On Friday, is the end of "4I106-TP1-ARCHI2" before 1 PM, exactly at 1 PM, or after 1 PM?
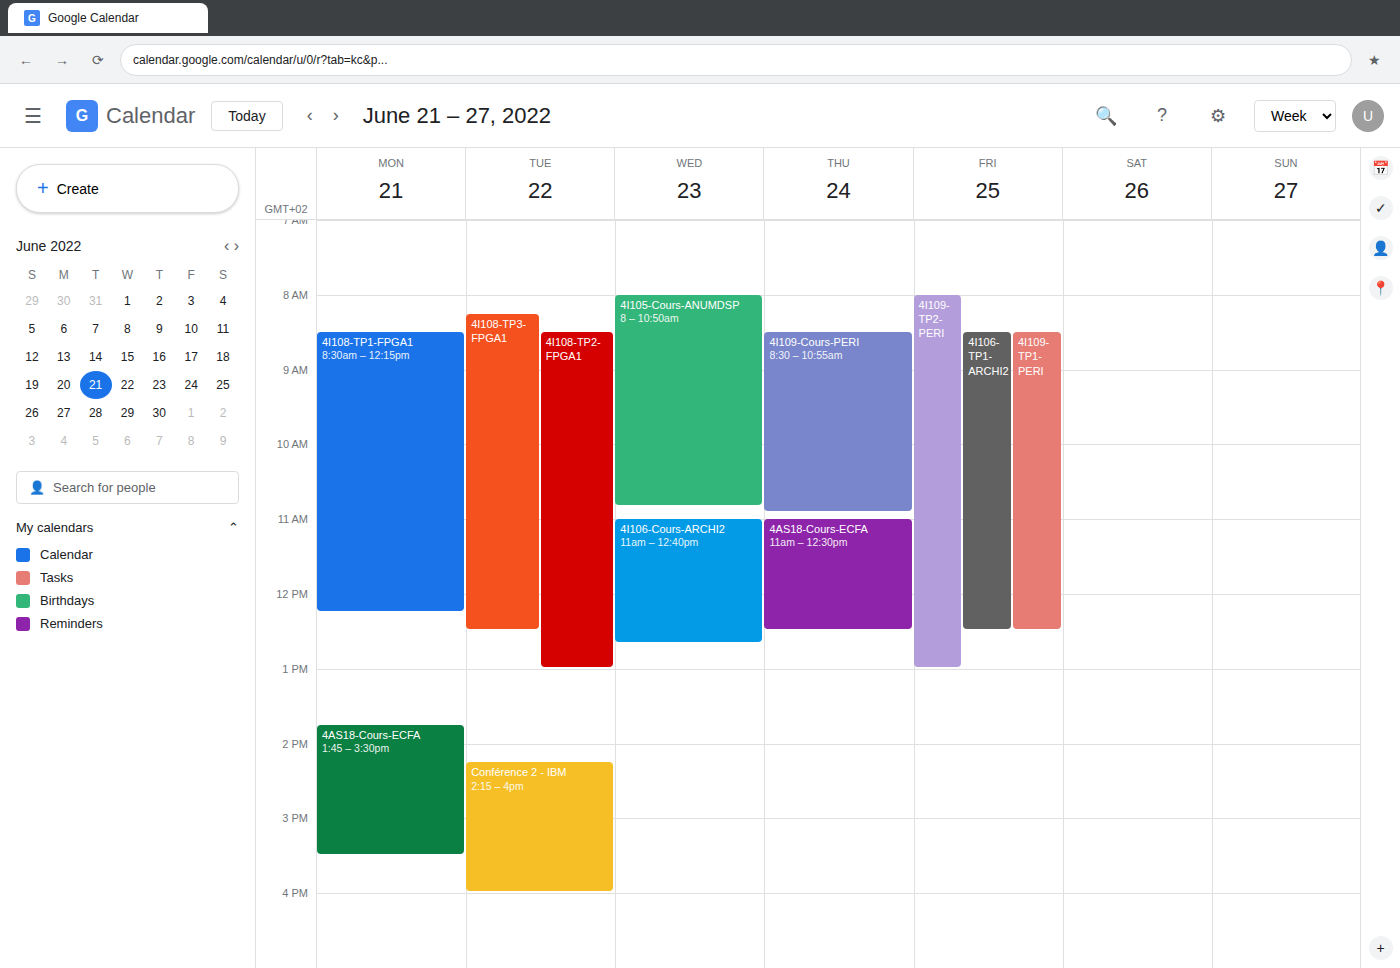
12:30 PM -- before 1 PM, 30 minutes above the 1 PM line.